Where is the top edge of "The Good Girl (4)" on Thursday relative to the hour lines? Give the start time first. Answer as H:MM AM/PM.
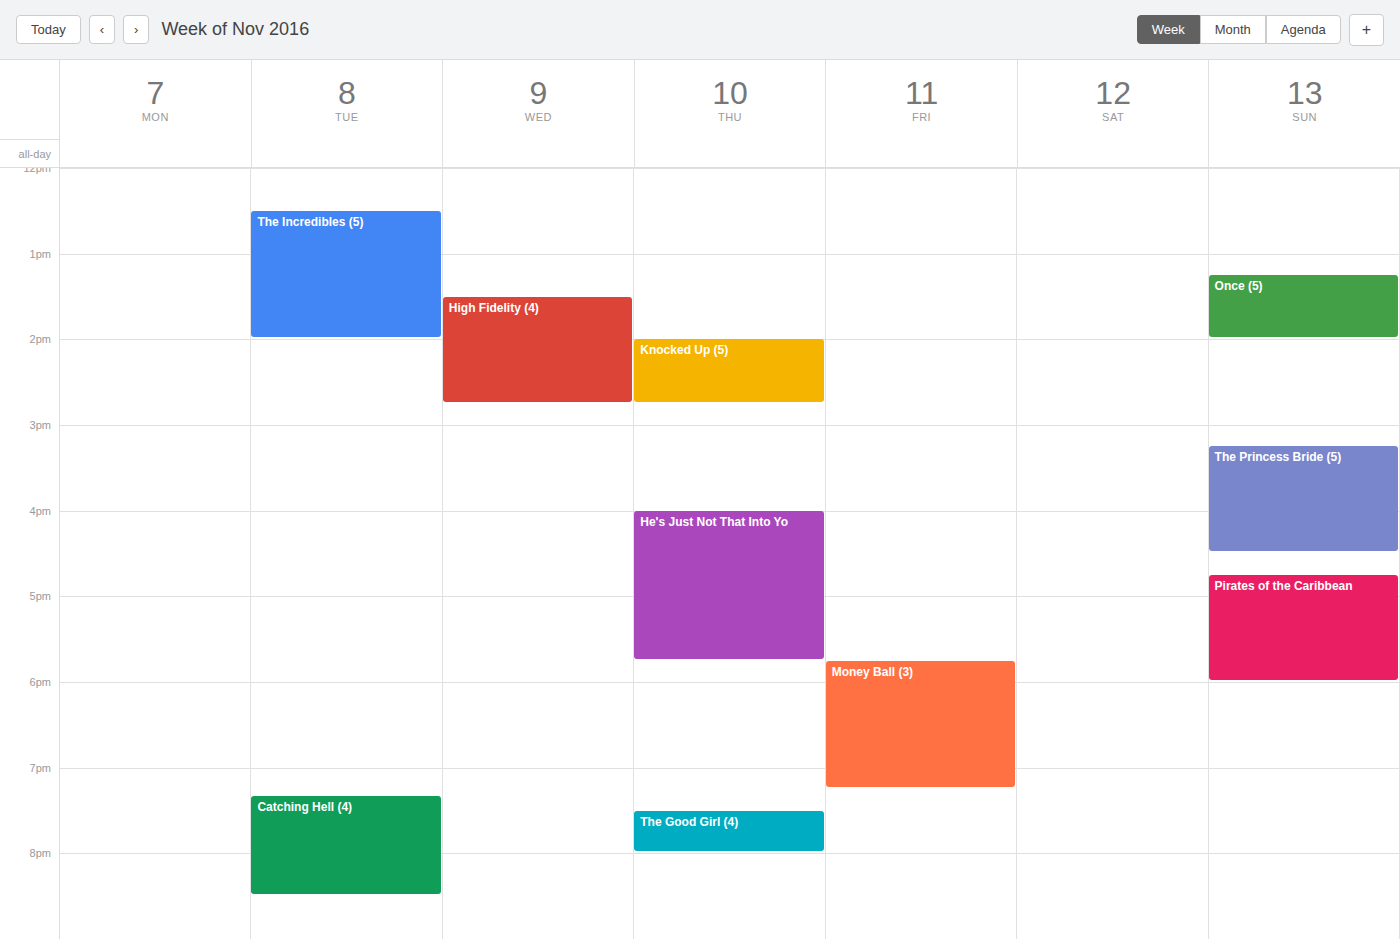
7:30 PM -- halfway between the 7 PM and 8 PM lines.